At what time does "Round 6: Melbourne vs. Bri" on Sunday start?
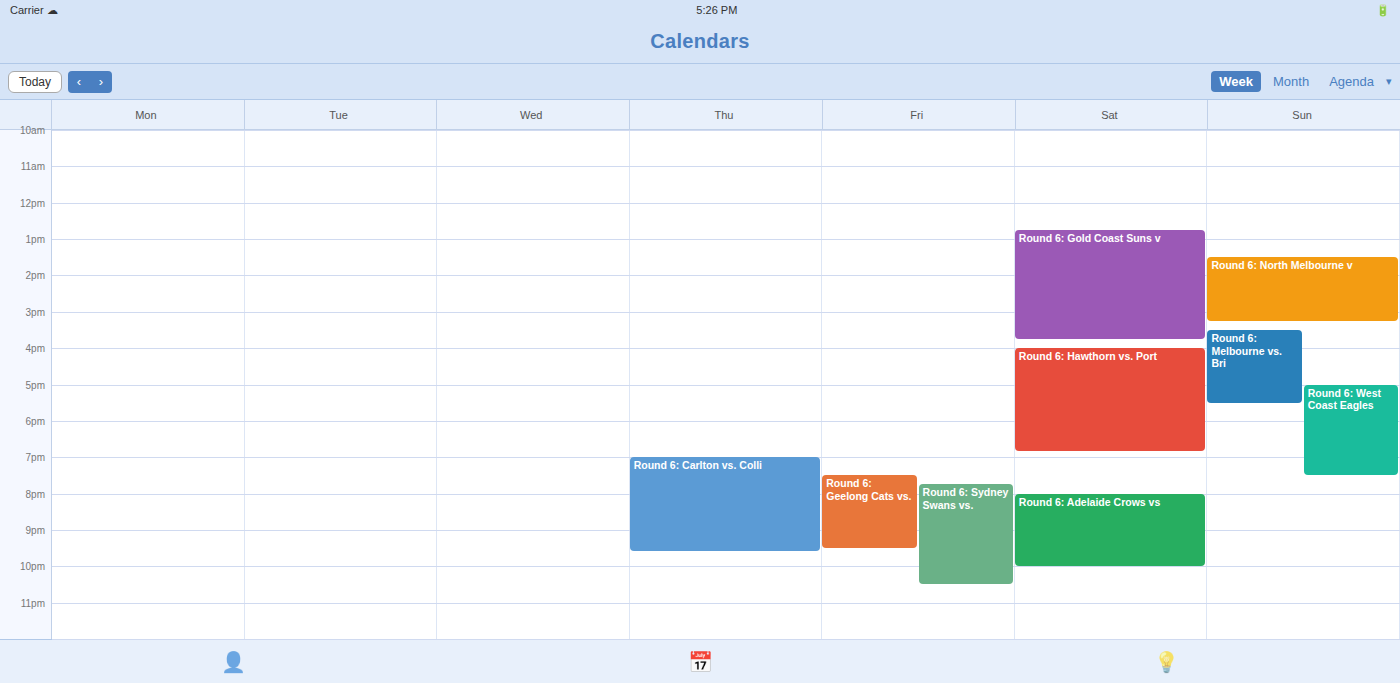
3:30 PM